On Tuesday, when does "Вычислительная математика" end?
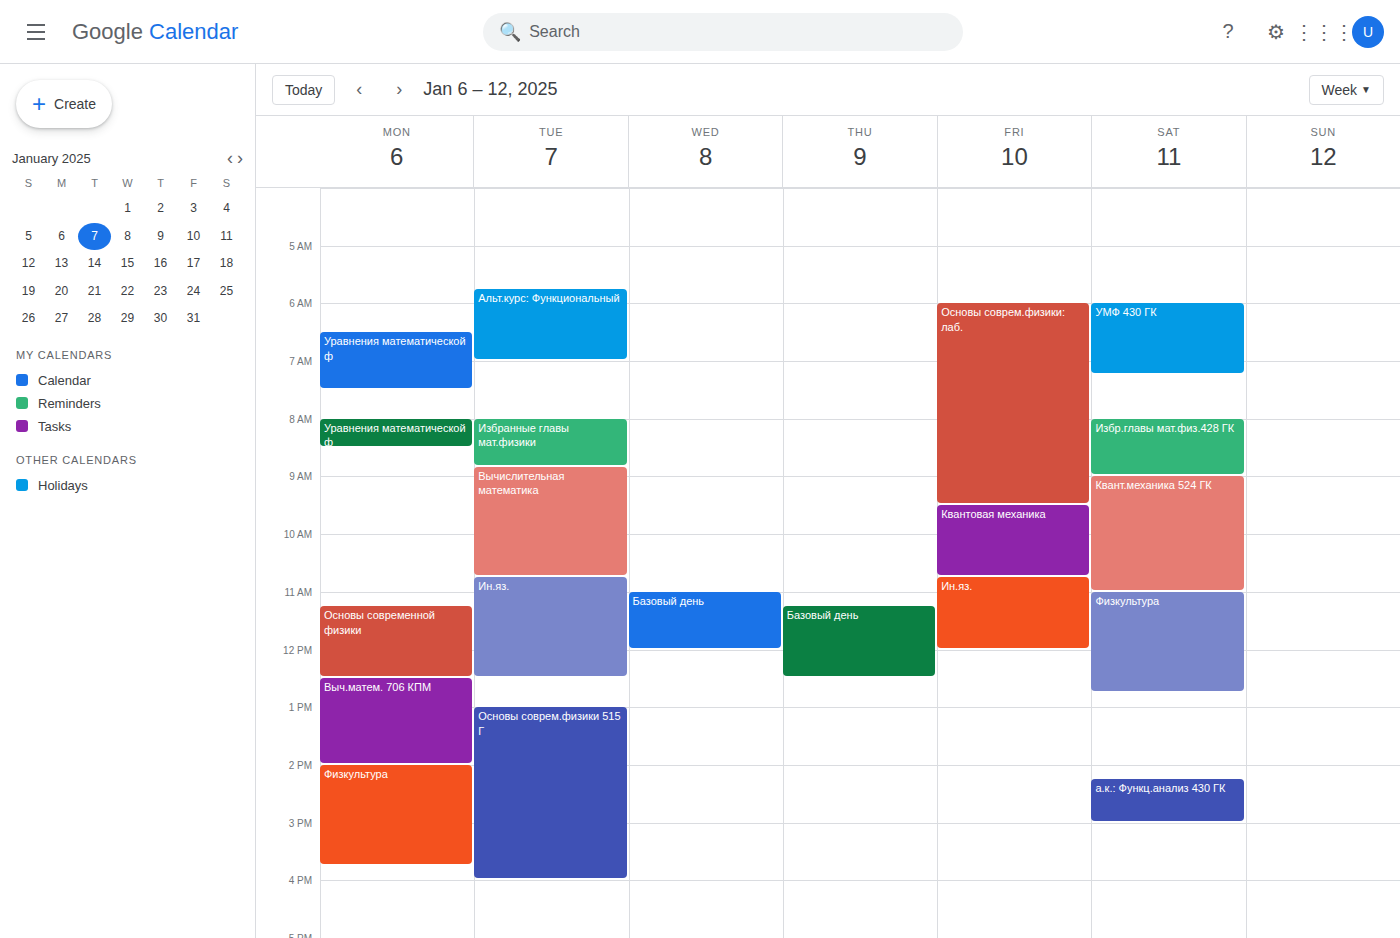
10:45 AM